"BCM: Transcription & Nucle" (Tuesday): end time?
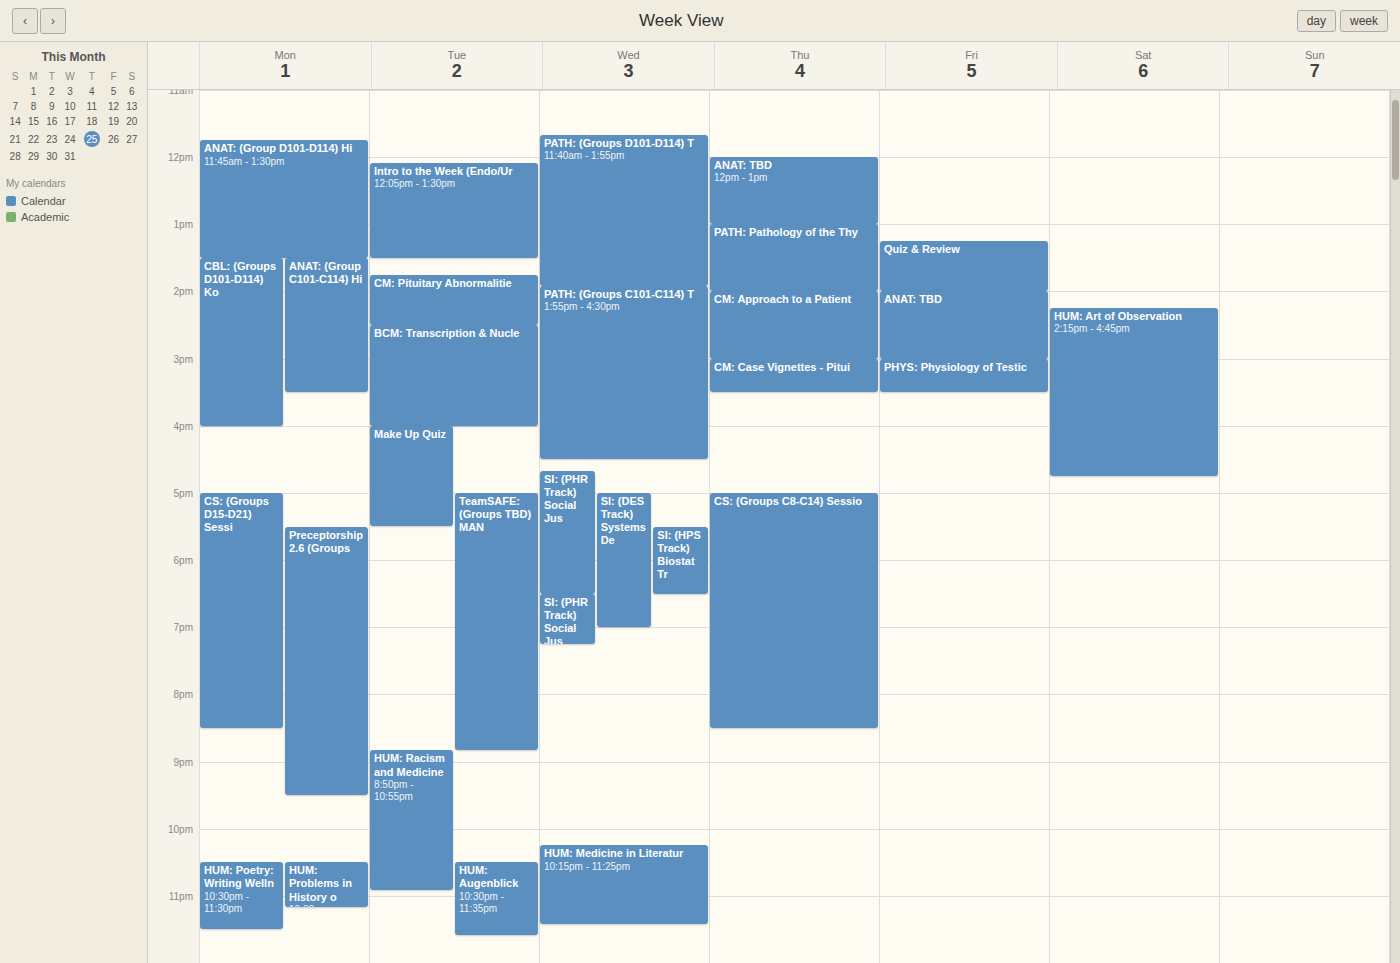
4:00 PM